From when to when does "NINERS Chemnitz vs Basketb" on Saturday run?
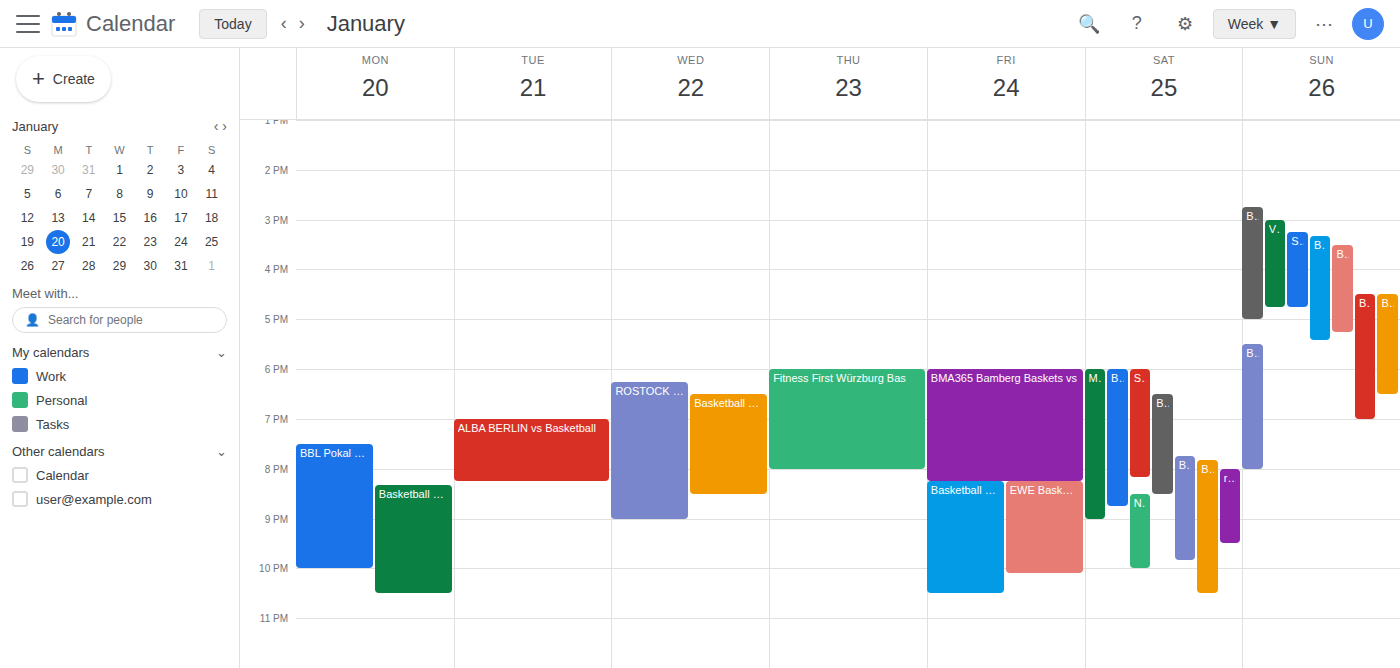
8:30 PM to 10:00 PM